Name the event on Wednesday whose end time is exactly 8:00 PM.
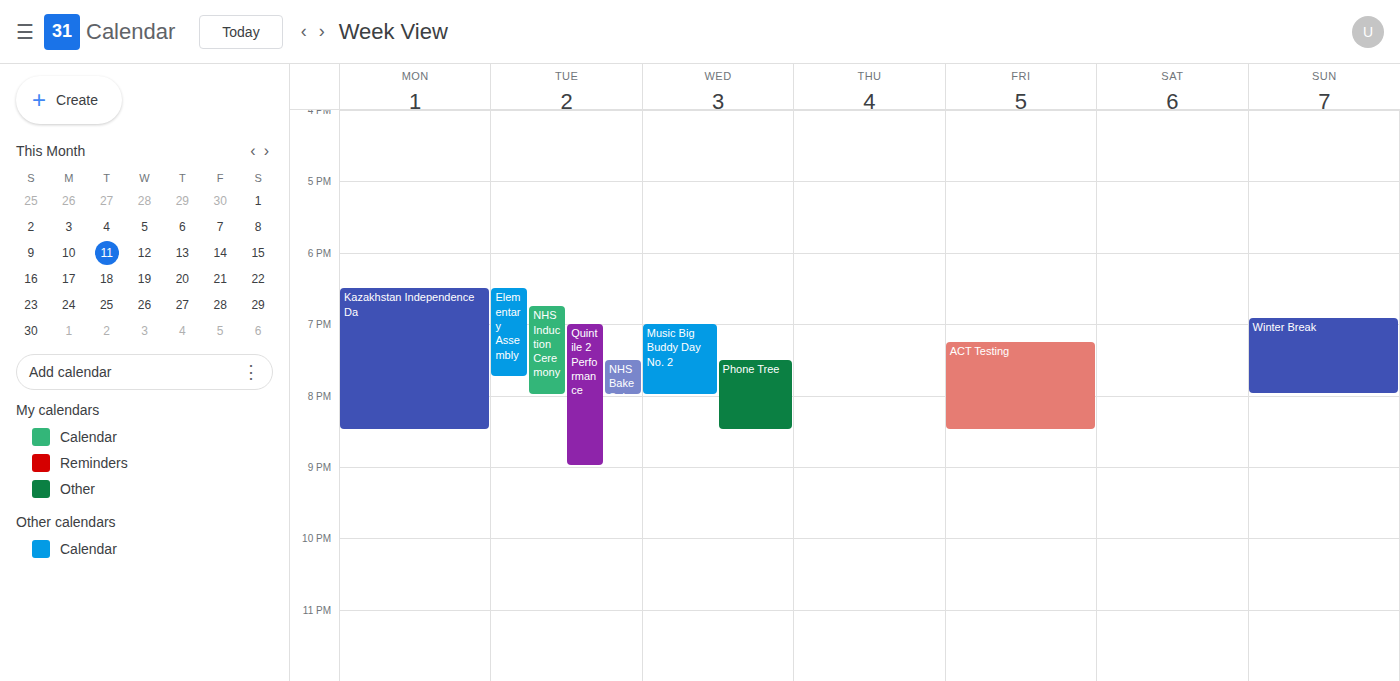
"Music Big Buddy Day No. 2"